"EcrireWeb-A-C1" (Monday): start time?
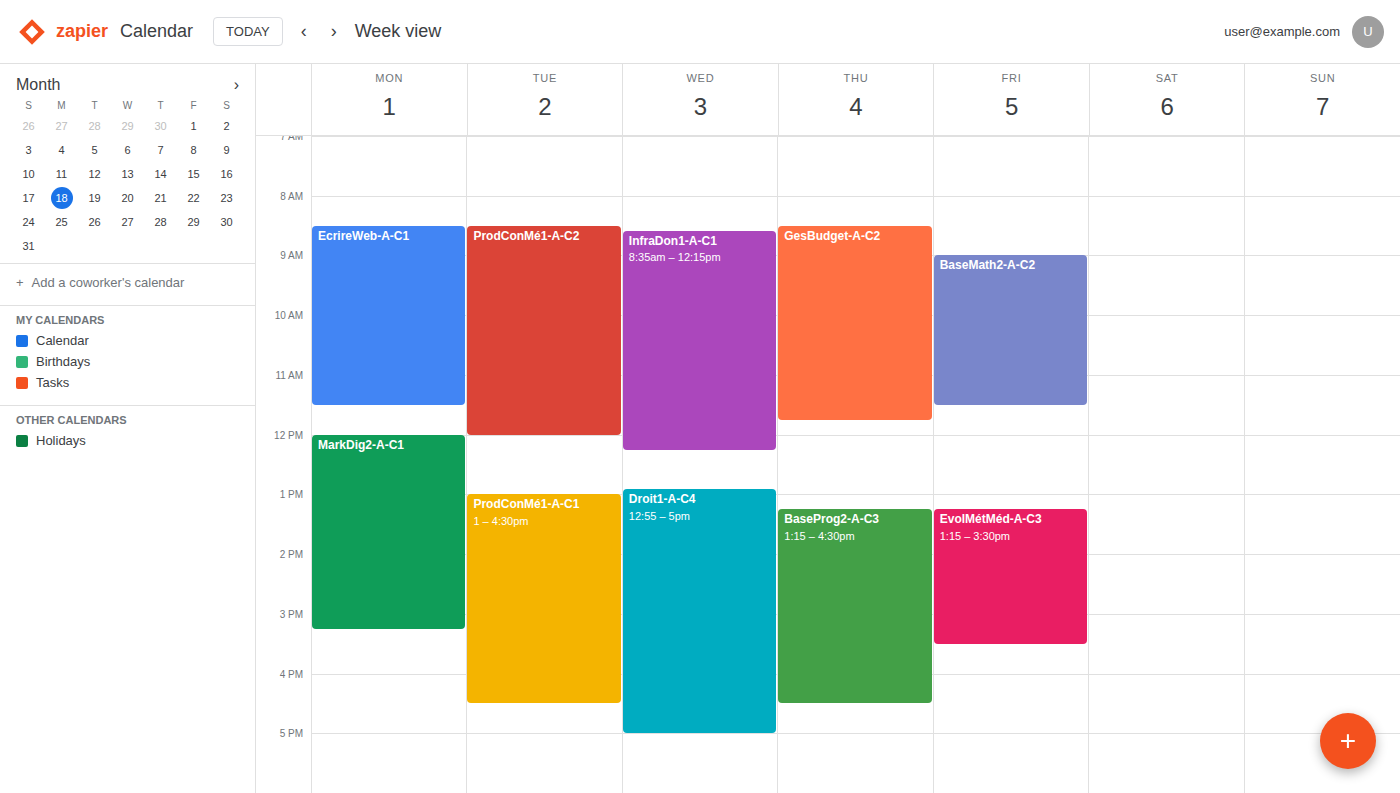
8:30 AM